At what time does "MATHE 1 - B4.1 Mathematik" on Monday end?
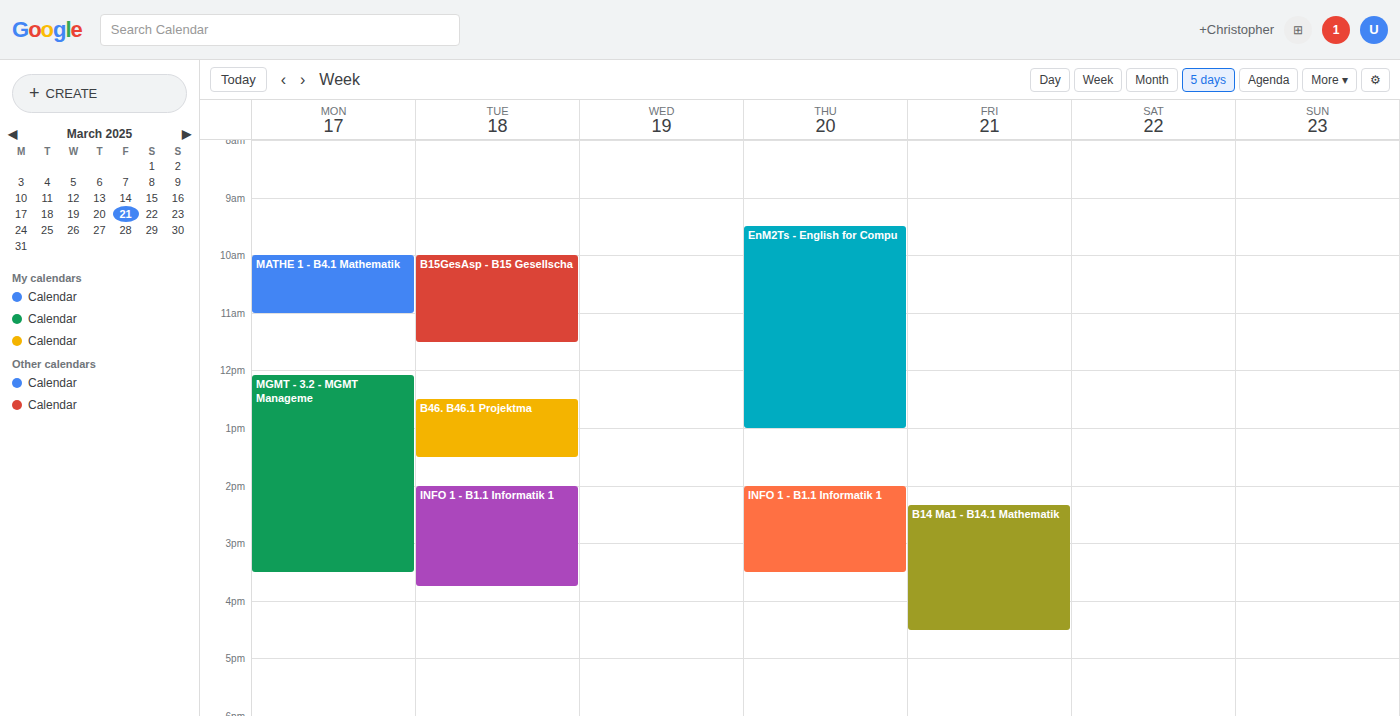
11:00 AM